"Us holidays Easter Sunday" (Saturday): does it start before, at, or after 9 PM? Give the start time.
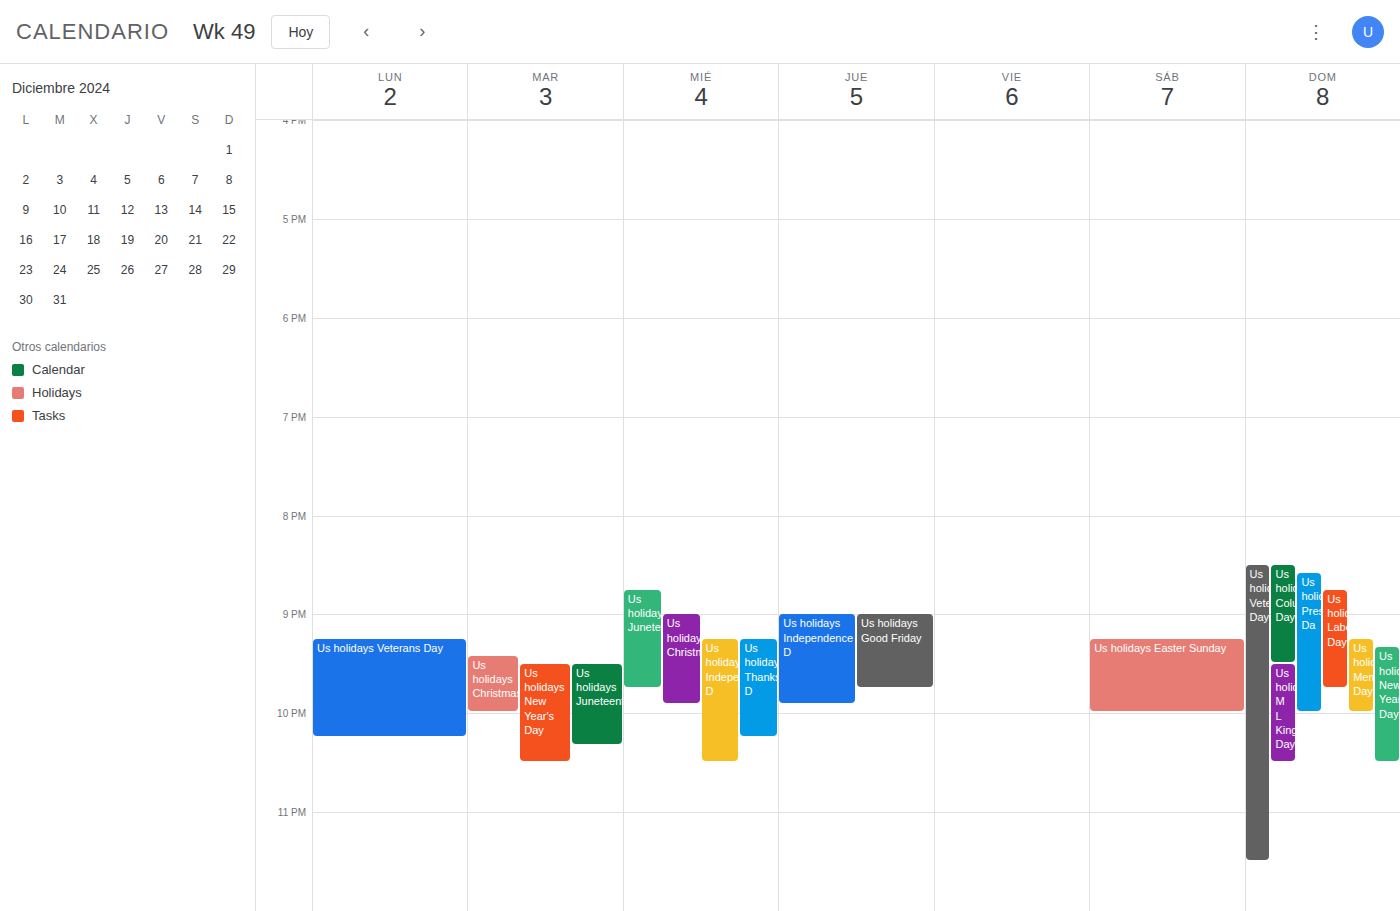
9:15 PM -- after 9 PM, 15 minutes below the 9 PM line.